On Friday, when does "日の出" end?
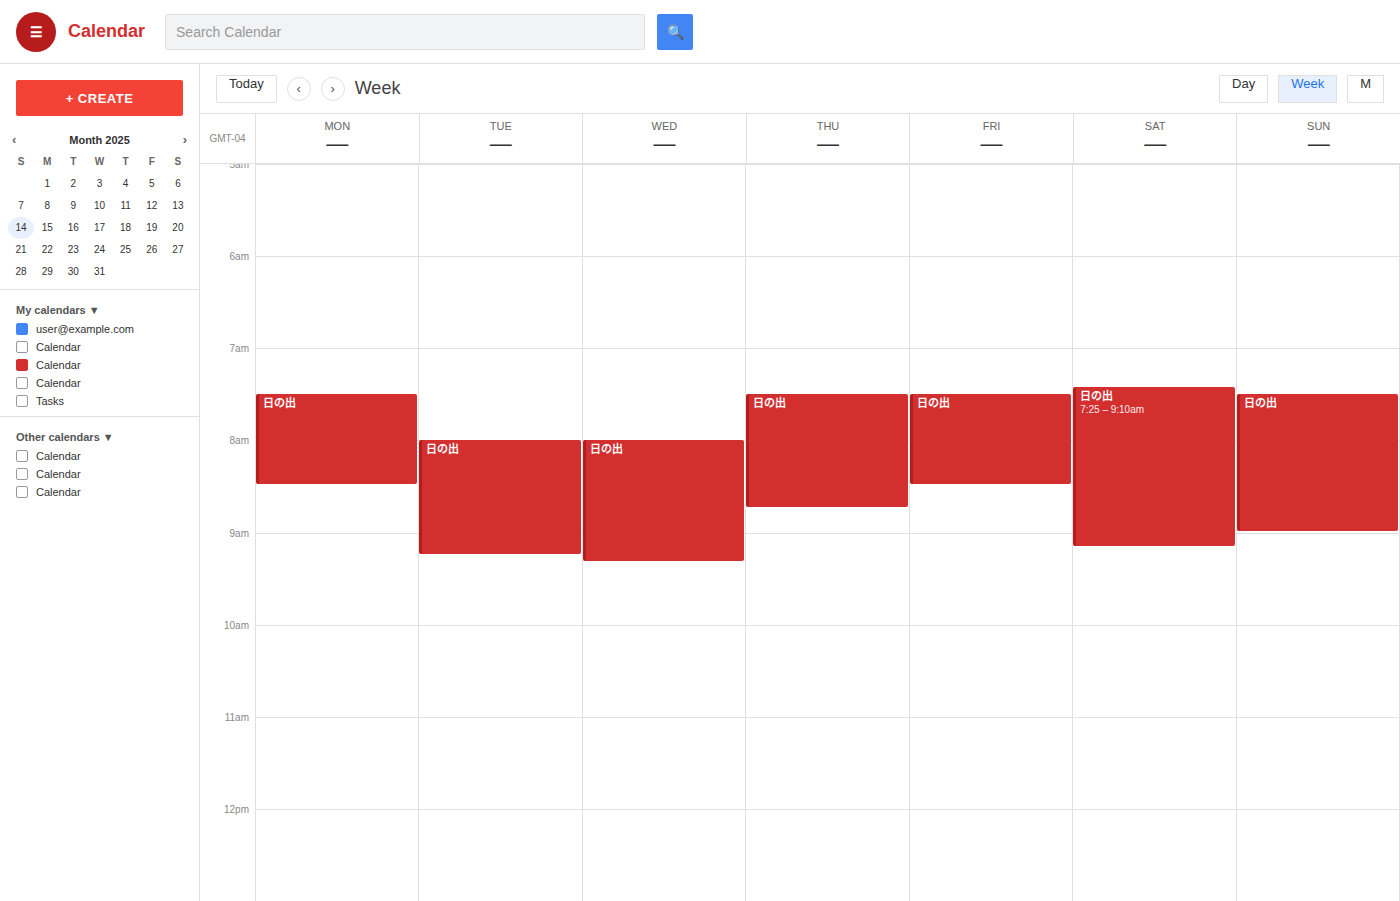
8:30 AM